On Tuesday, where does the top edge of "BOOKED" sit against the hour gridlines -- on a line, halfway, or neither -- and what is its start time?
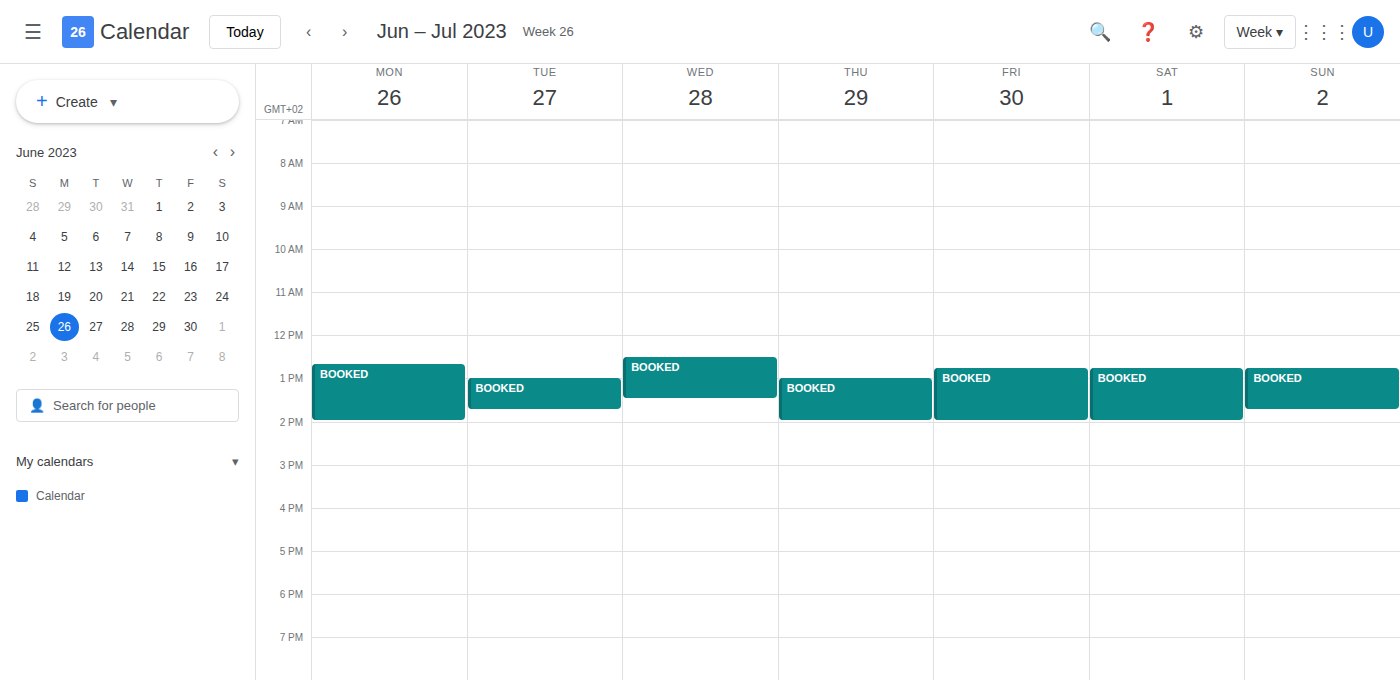
1:00 PM -- exactly on the 1 PM line.